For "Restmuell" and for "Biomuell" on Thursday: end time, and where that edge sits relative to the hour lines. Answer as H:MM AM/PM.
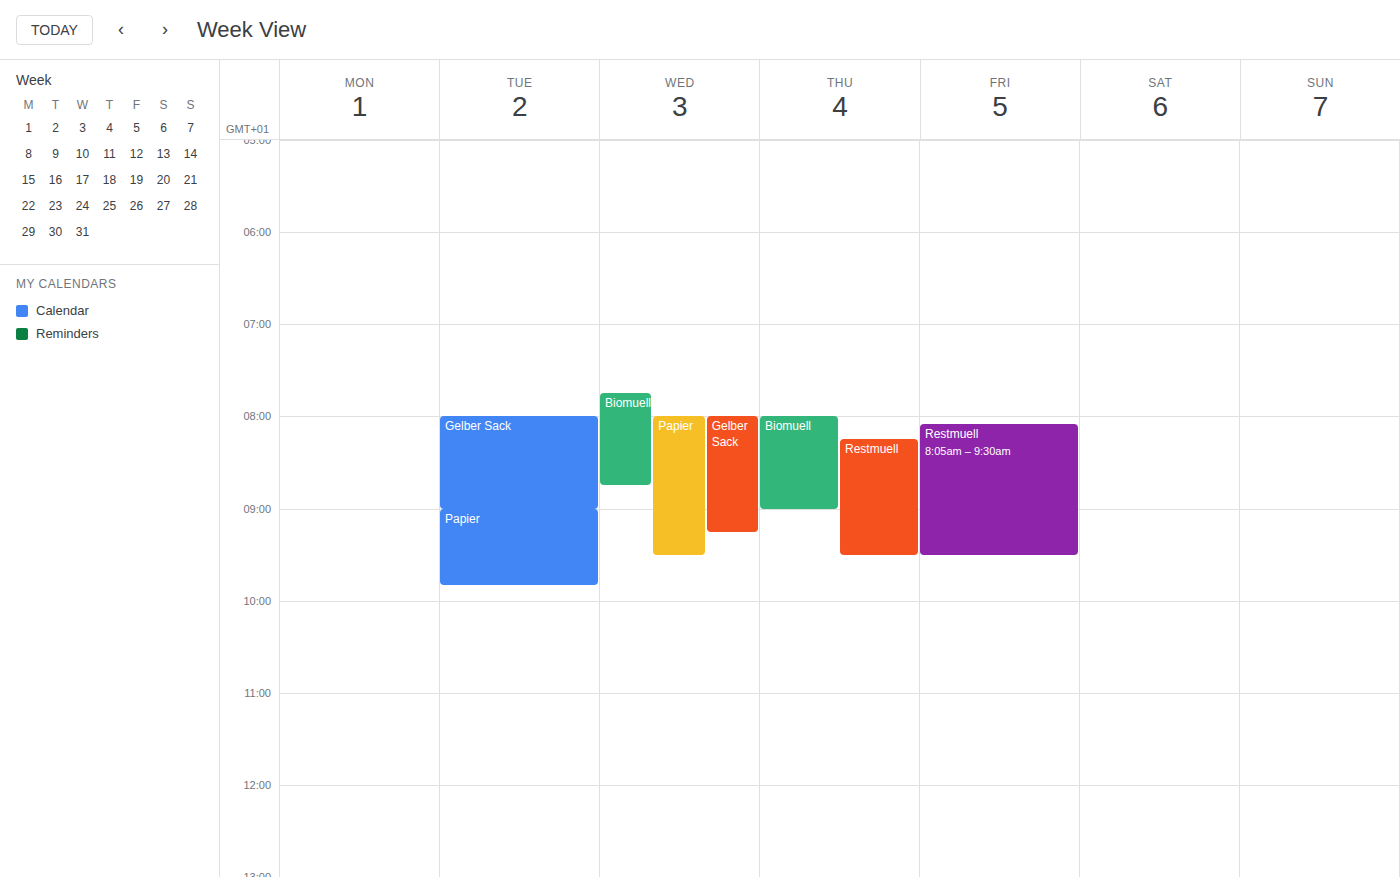
"Restmuell": 9:30 AM, halfway between the 9 AM and 10 AM lines. "Biomuell": 9:00 AM, exactly on the 9 AM line.